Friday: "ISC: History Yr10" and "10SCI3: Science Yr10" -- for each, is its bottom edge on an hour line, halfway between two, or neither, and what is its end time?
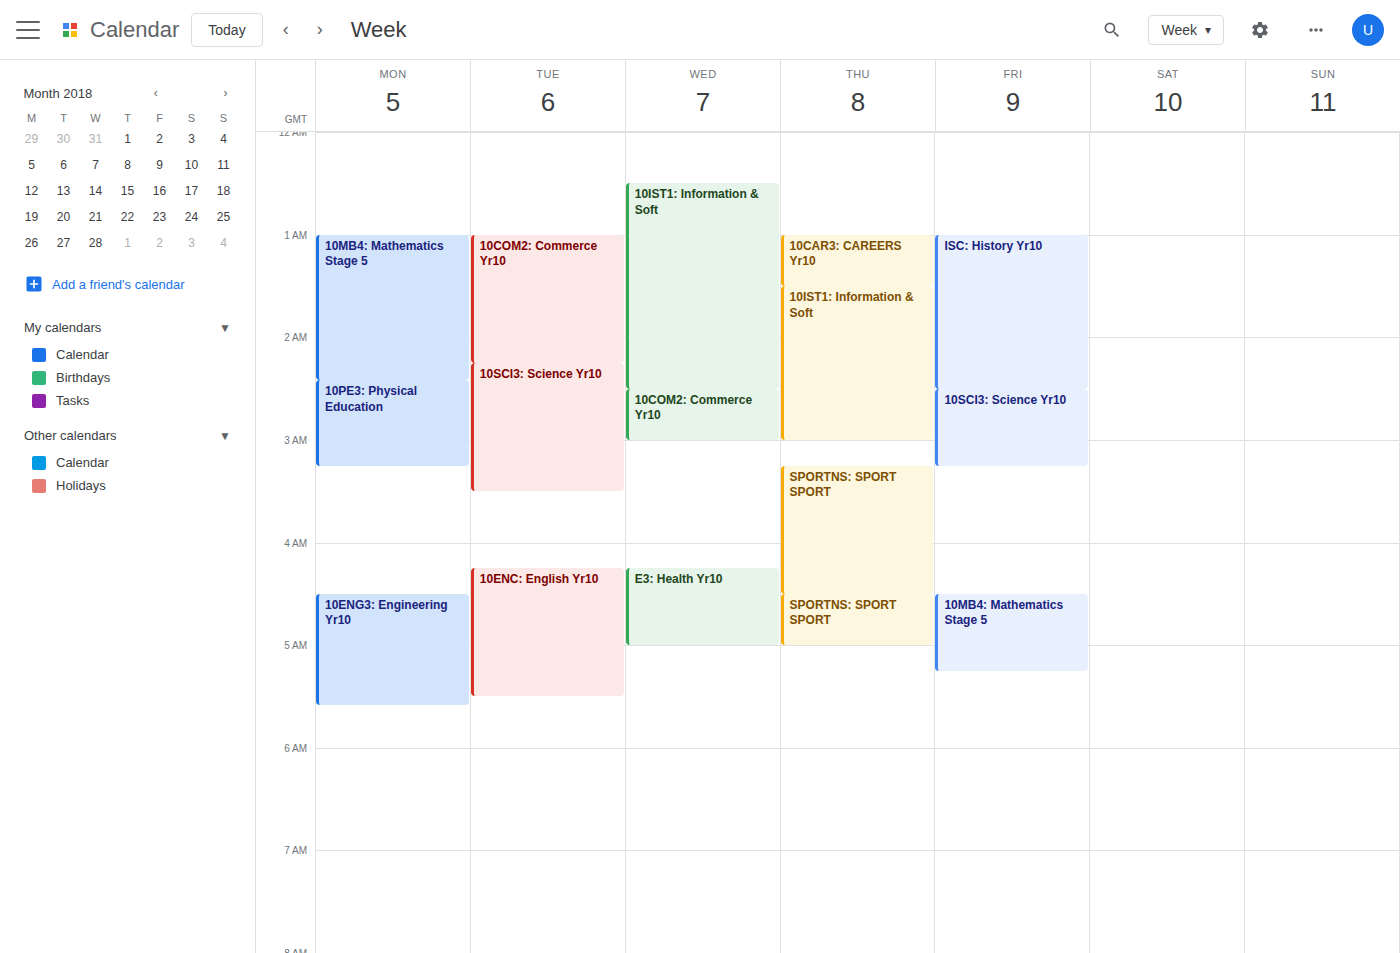
"ISC: History Yr10": 2:30 AM, halfway between the 2 AM and 3 AM lines. "10SCI3: Science Yr10": 3:15 AM, neither: a quarter of the way from the 3 AM line to the 4 AM line.